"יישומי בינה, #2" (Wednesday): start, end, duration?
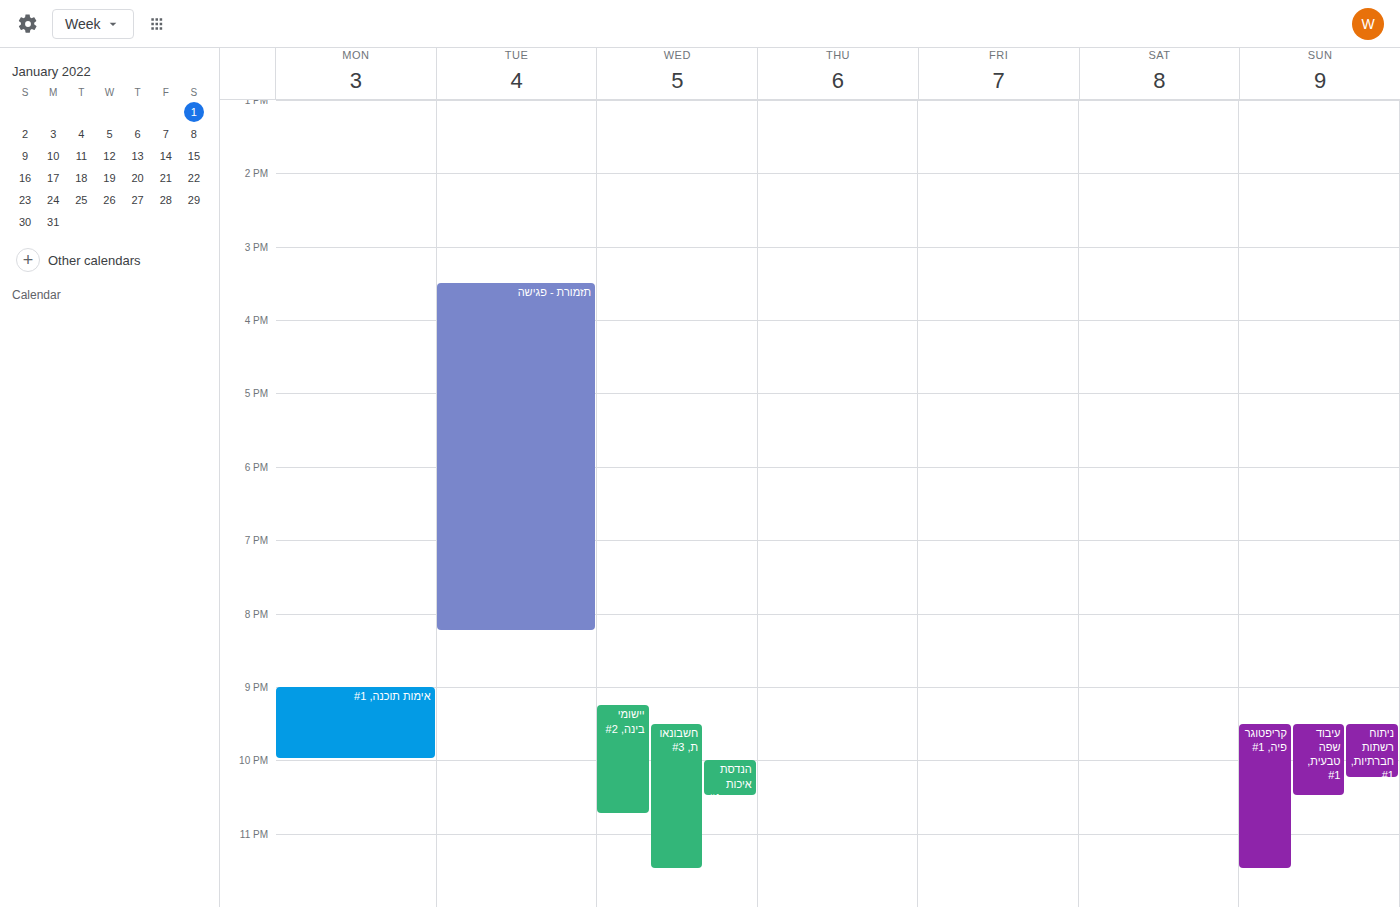
9:15 PM to 10:45 PM, 1 hour 30 minutes